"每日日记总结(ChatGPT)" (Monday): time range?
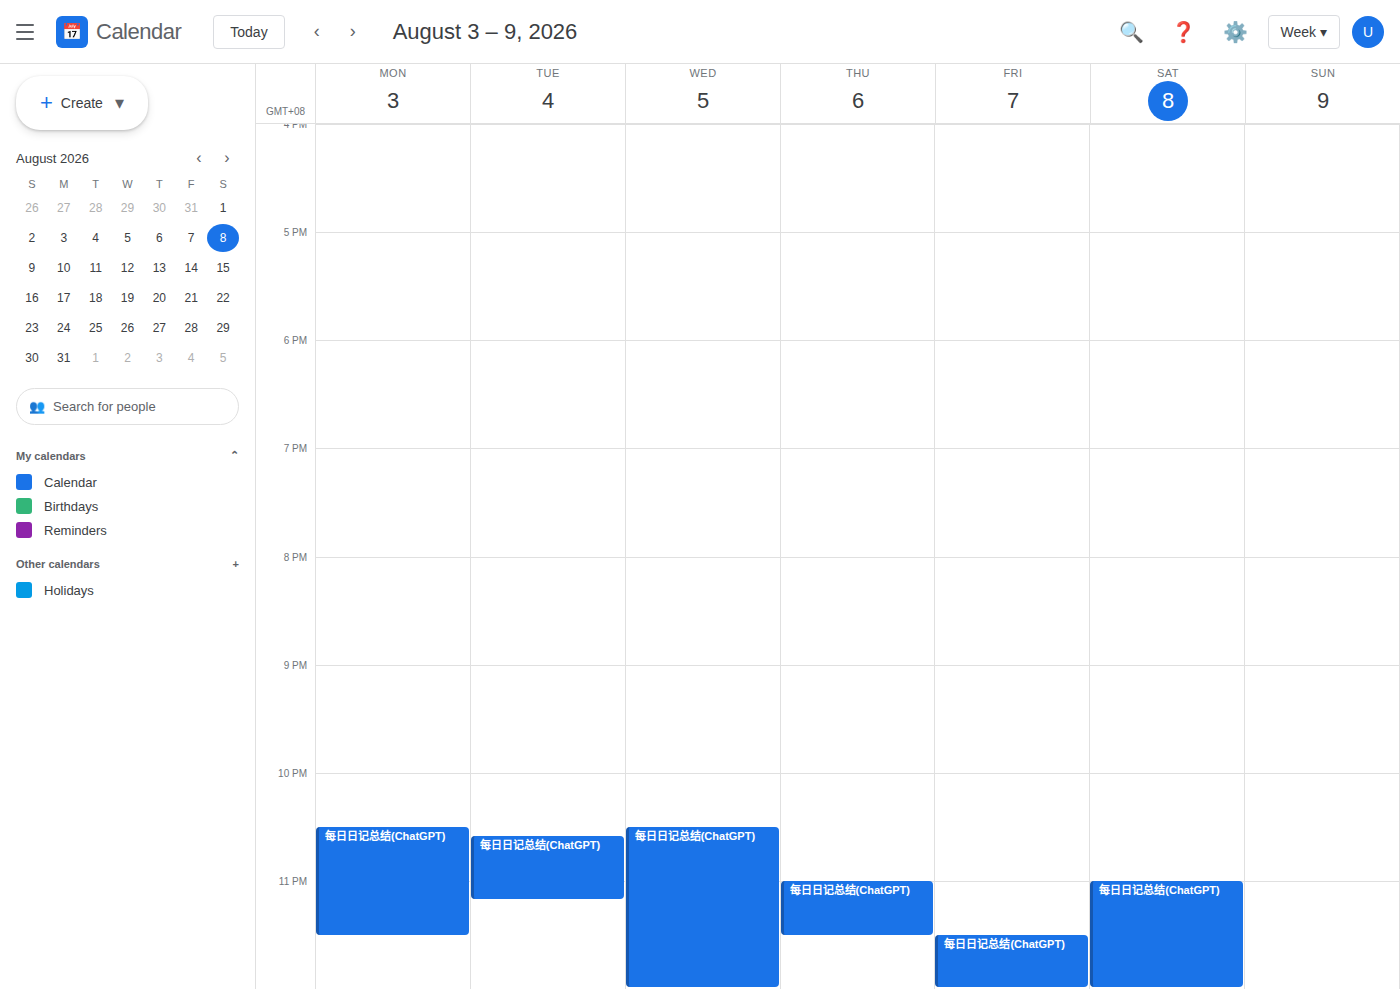
10:30 PM to 11:30 PM